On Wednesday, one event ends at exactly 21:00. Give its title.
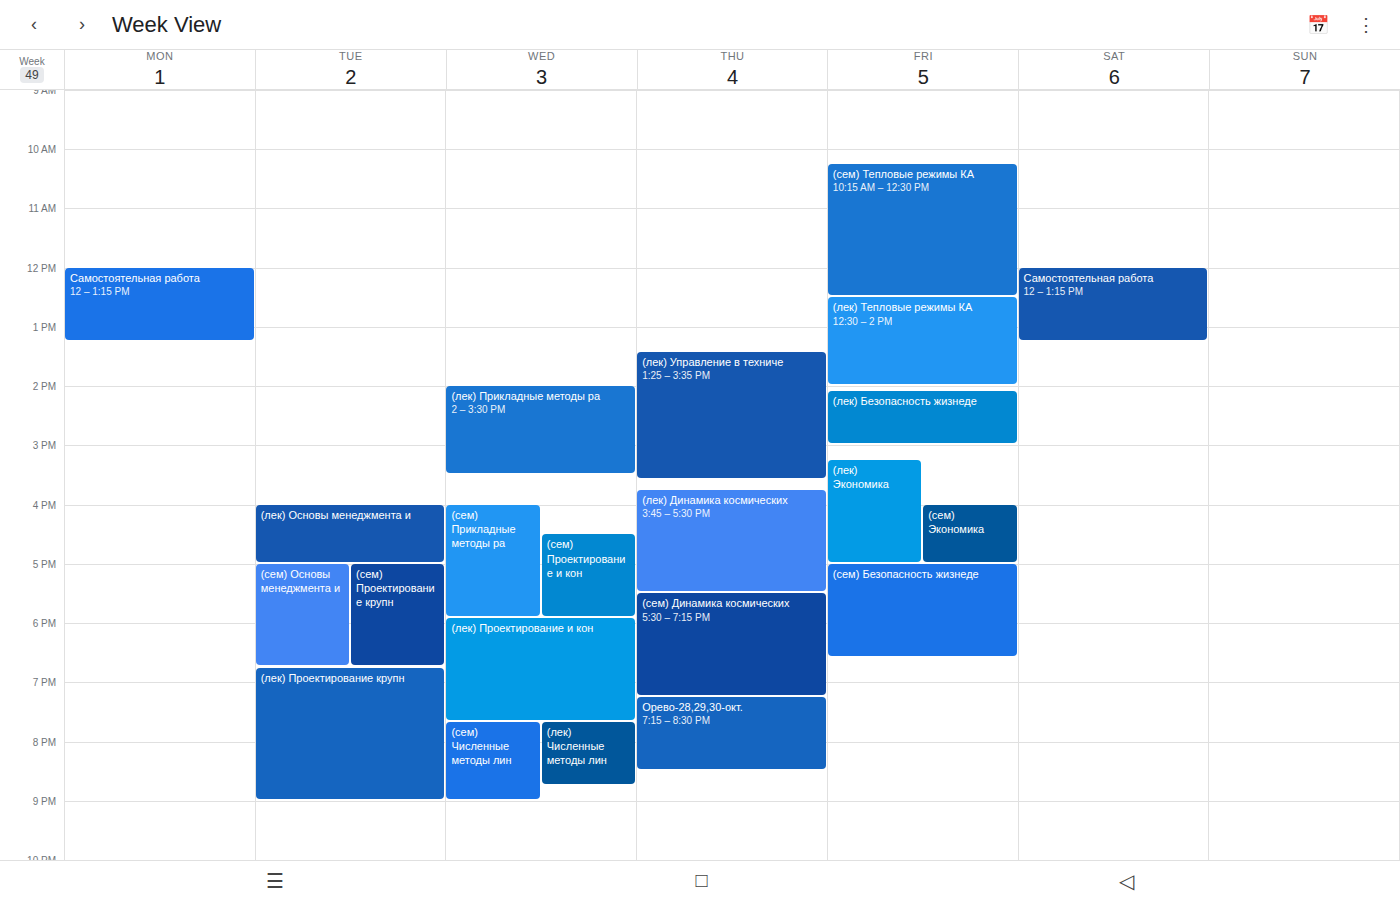
"(сем) Численные методы лин"